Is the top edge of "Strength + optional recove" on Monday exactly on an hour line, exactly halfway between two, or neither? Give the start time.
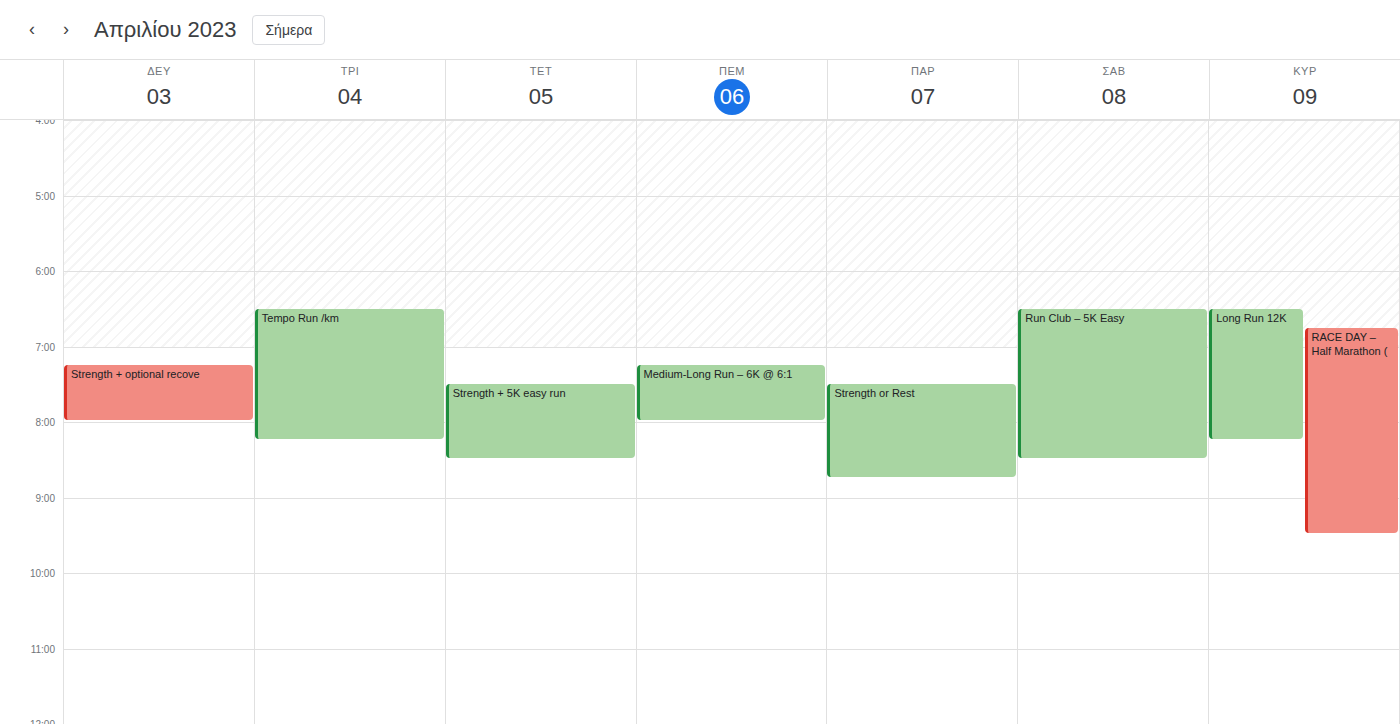
07:15 -- neither: a quarter of the way from the 07:00 line to the 08:00 line.